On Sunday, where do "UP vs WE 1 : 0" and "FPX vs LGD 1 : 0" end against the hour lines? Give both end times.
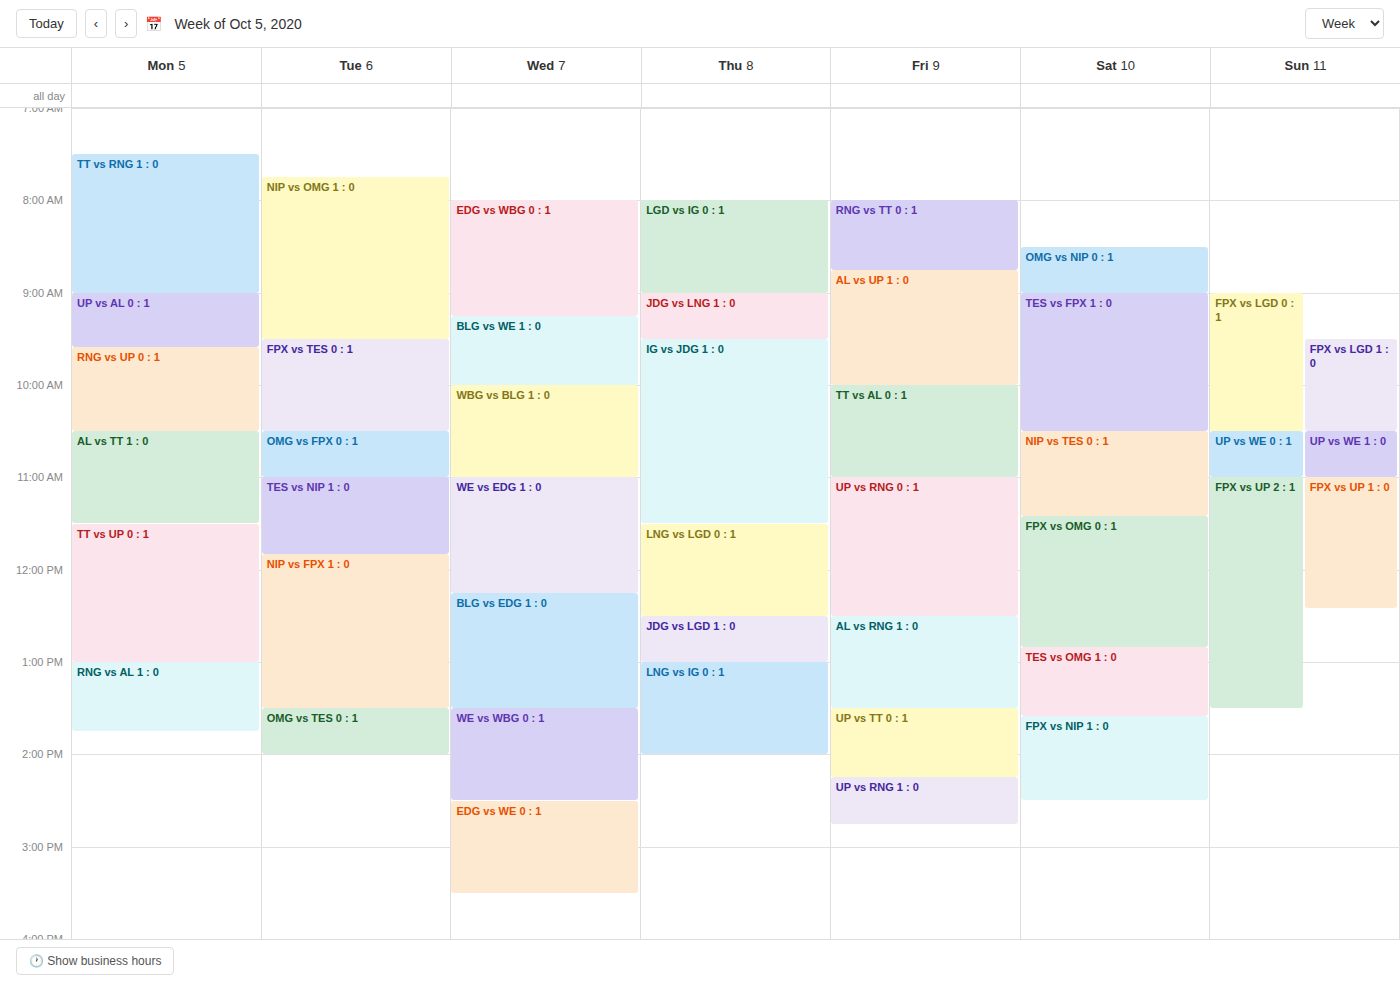
"UP vs WE 1 : 0": 11:00 AM, exactly on the 11 AM line. "FPX vs LGD 1 : 0": 10:30 AM, halfway between the 10 AM and 11 AM lines.